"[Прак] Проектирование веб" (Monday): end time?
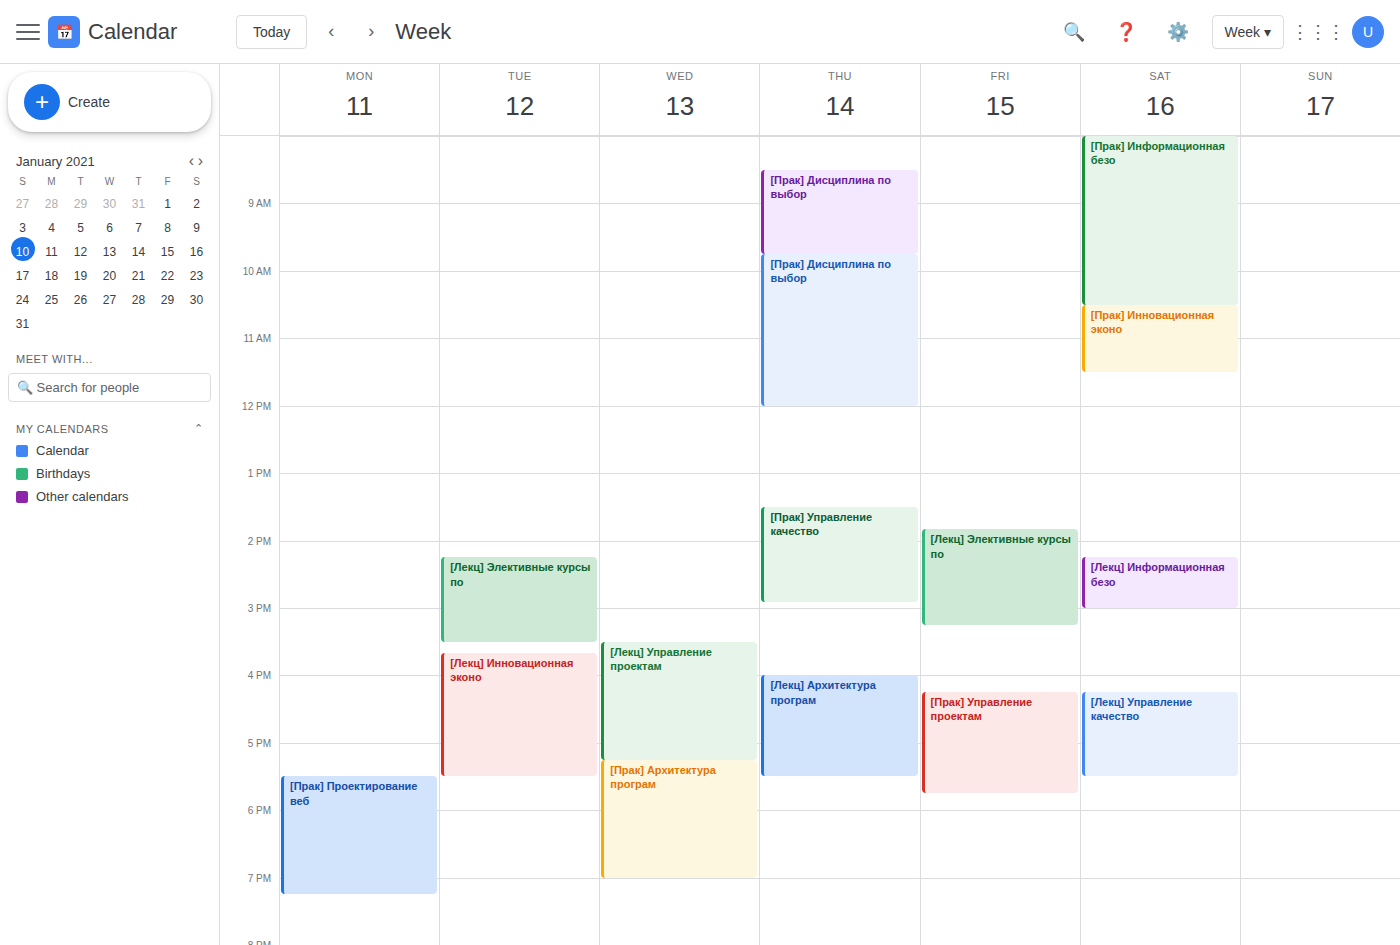
7:15 PM